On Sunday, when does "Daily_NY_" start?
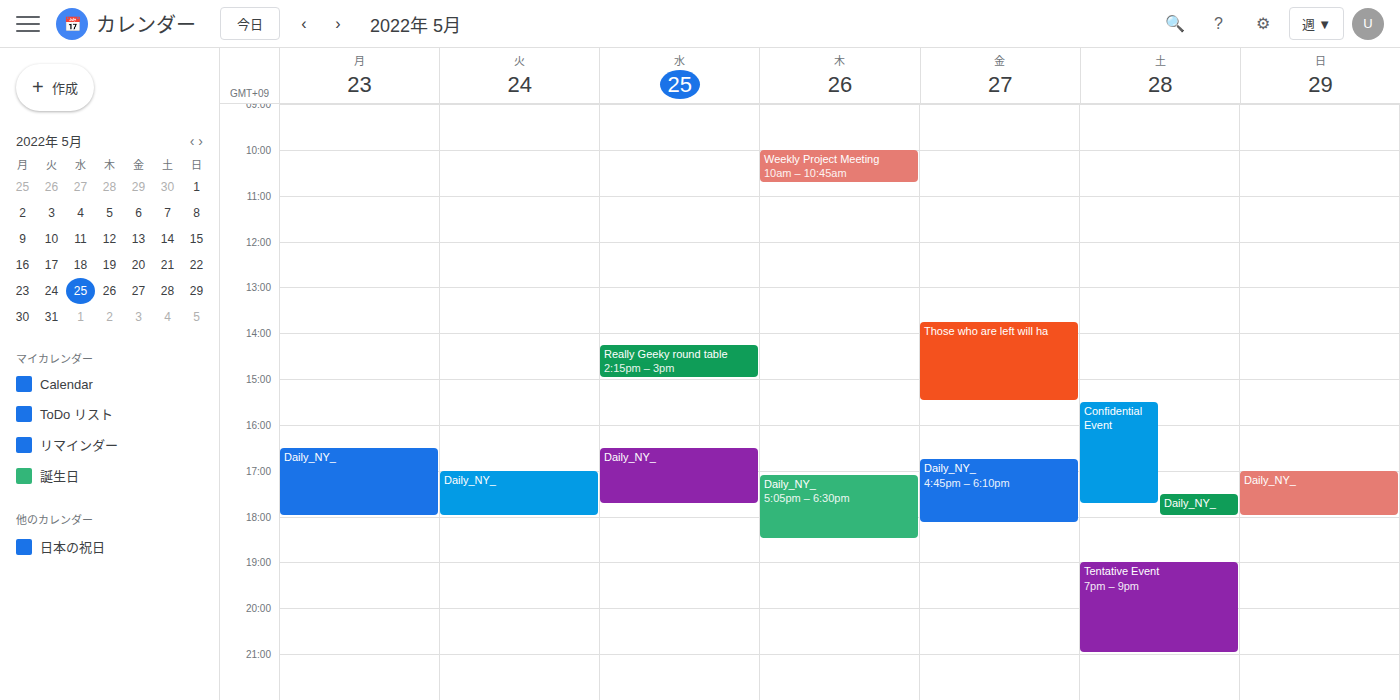
5:00 PM